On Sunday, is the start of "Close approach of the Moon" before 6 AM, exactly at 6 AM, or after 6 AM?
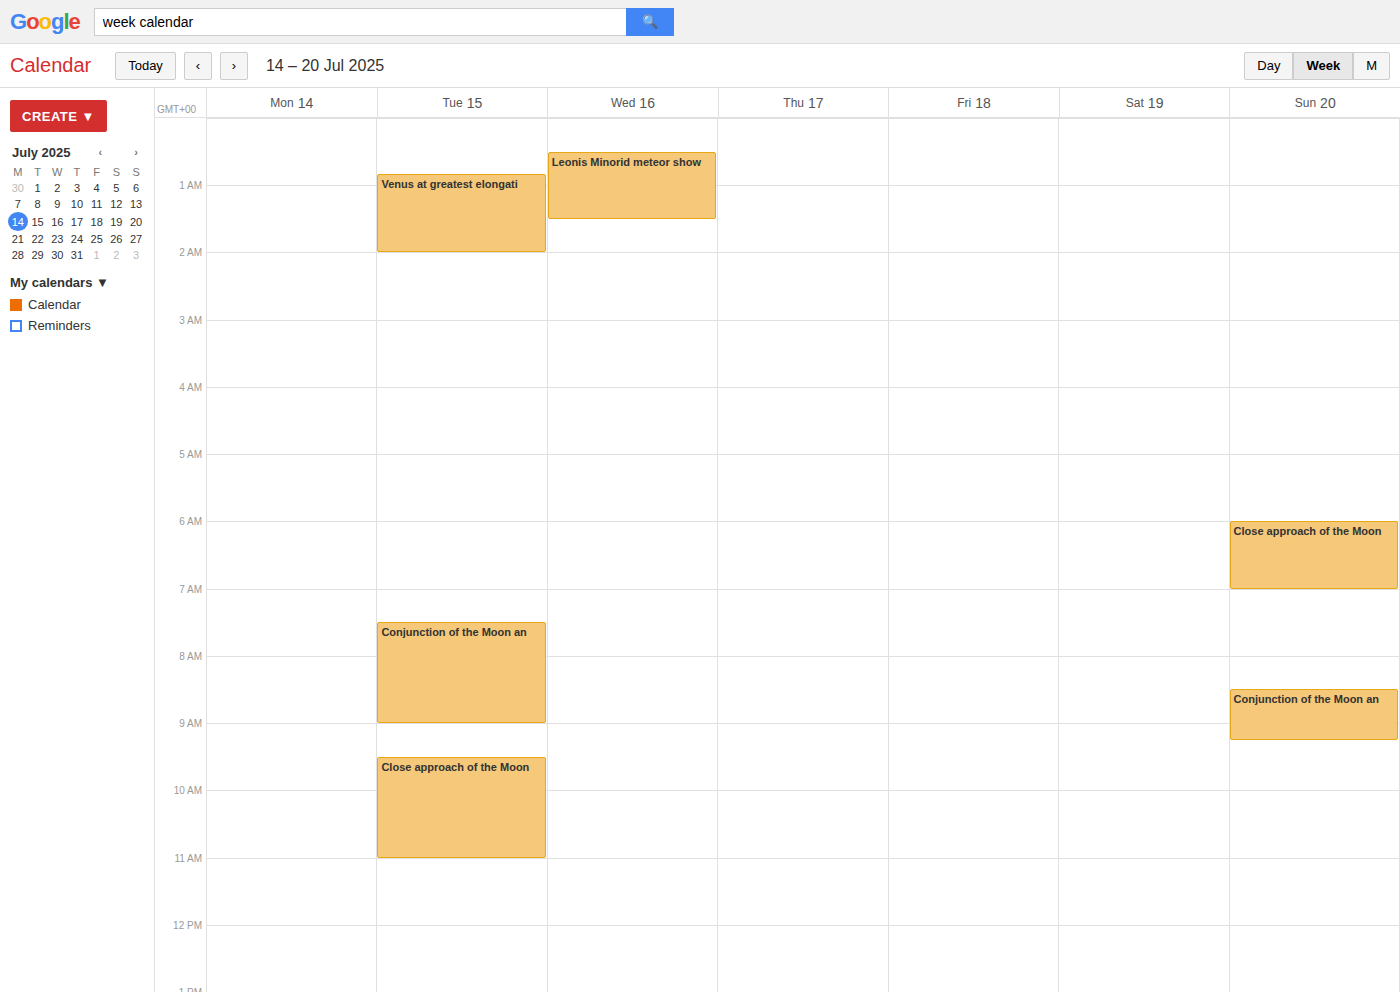
6:00 AM -- exactly at 6 AM, on the 6 AM line.